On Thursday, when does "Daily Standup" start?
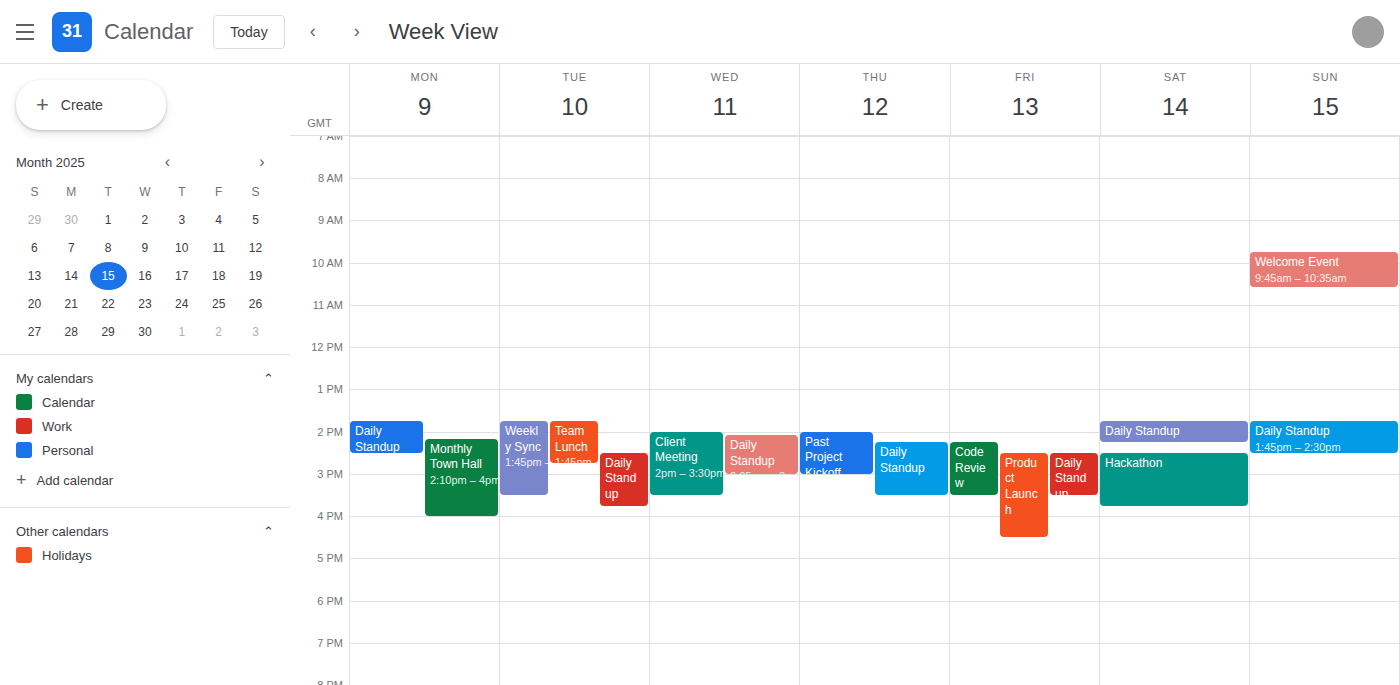
2:15 PM